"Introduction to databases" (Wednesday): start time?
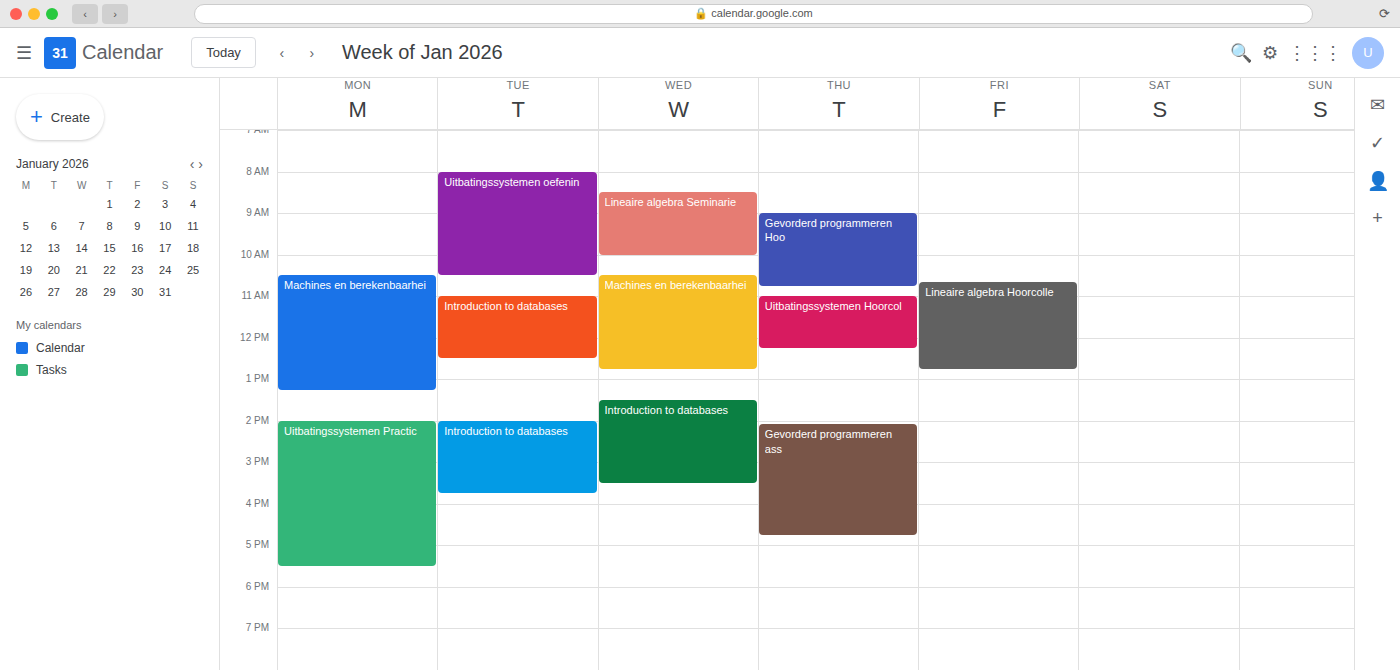
1:30 PM